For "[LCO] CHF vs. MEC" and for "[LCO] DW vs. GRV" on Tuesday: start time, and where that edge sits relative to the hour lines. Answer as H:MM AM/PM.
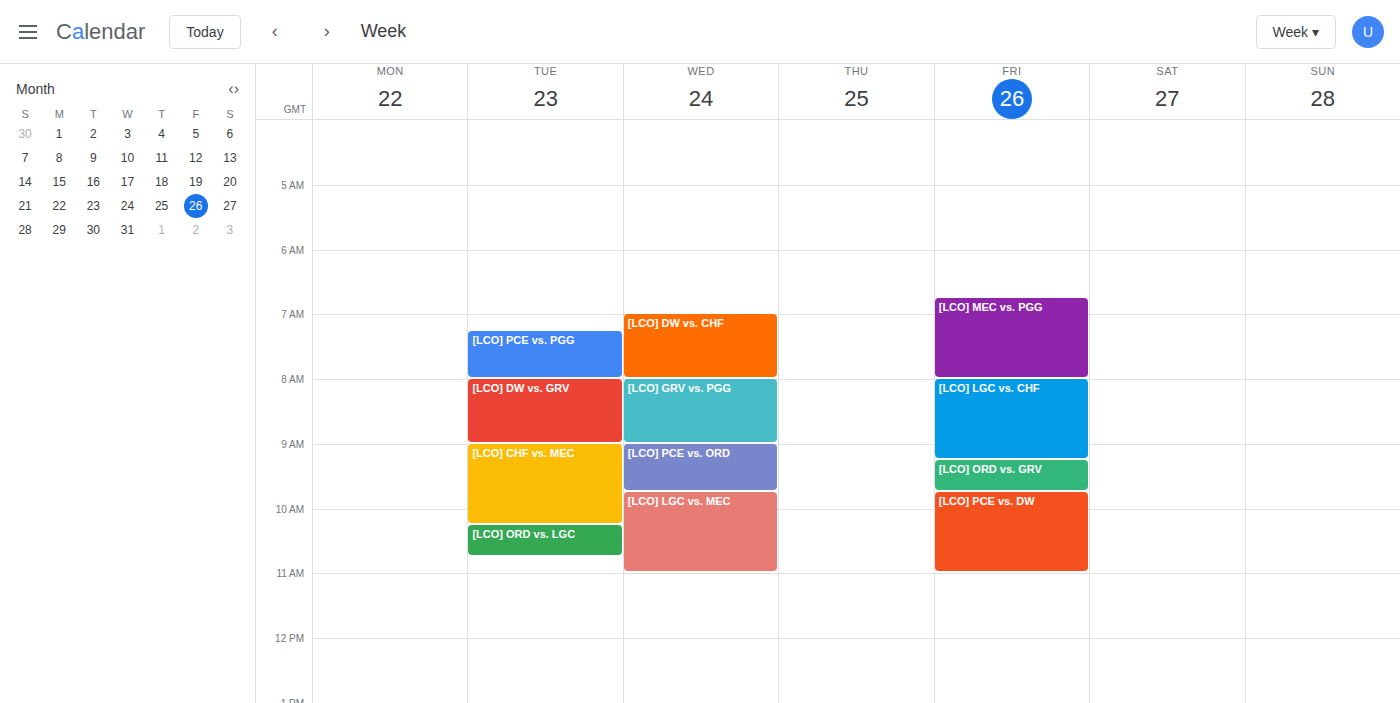
"[LCO] CHF vs. MEC": 9:00 AM, exactly on the 9 AM line. "[LCO] DW vs. GRV": 8:00 AM, exactly on the 8 AM line.